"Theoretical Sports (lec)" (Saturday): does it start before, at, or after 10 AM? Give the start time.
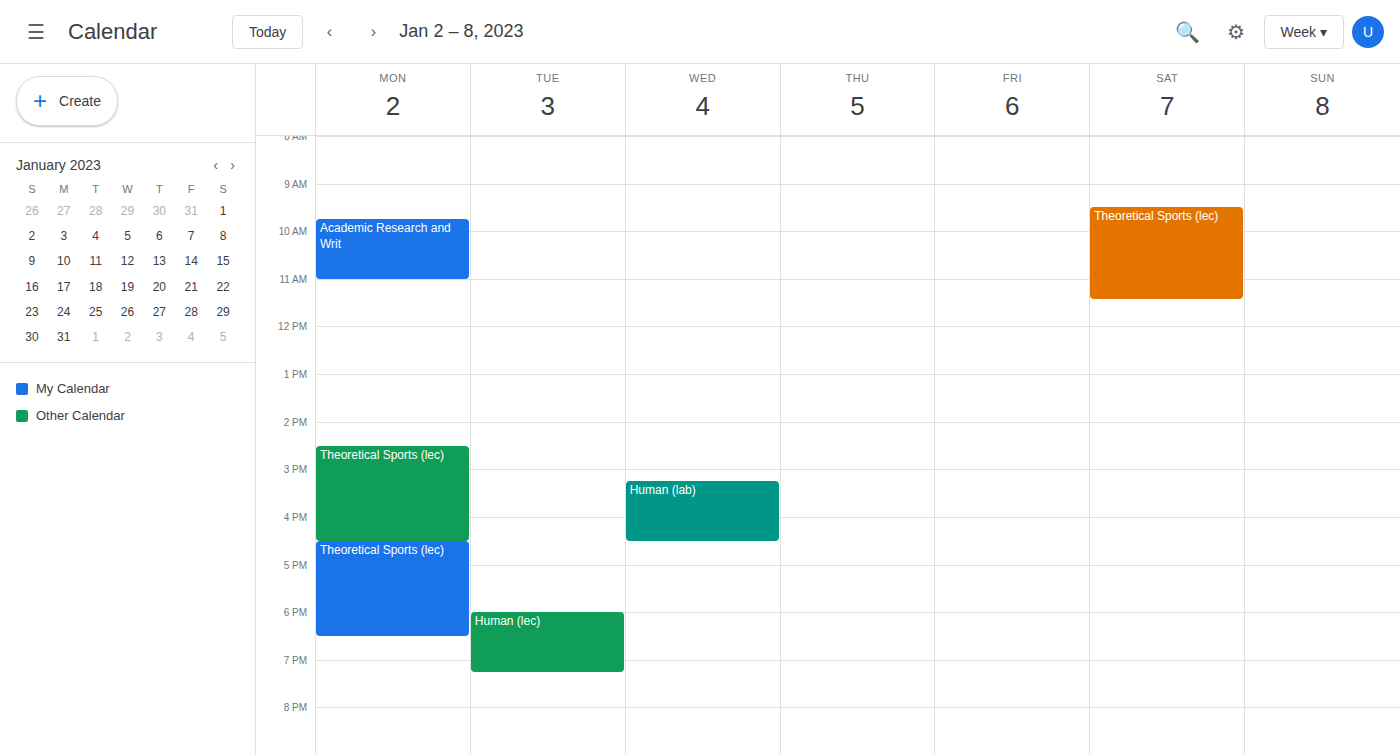
9:30 AM -- before 10 AM, 30 minutes above the 10 AM line.